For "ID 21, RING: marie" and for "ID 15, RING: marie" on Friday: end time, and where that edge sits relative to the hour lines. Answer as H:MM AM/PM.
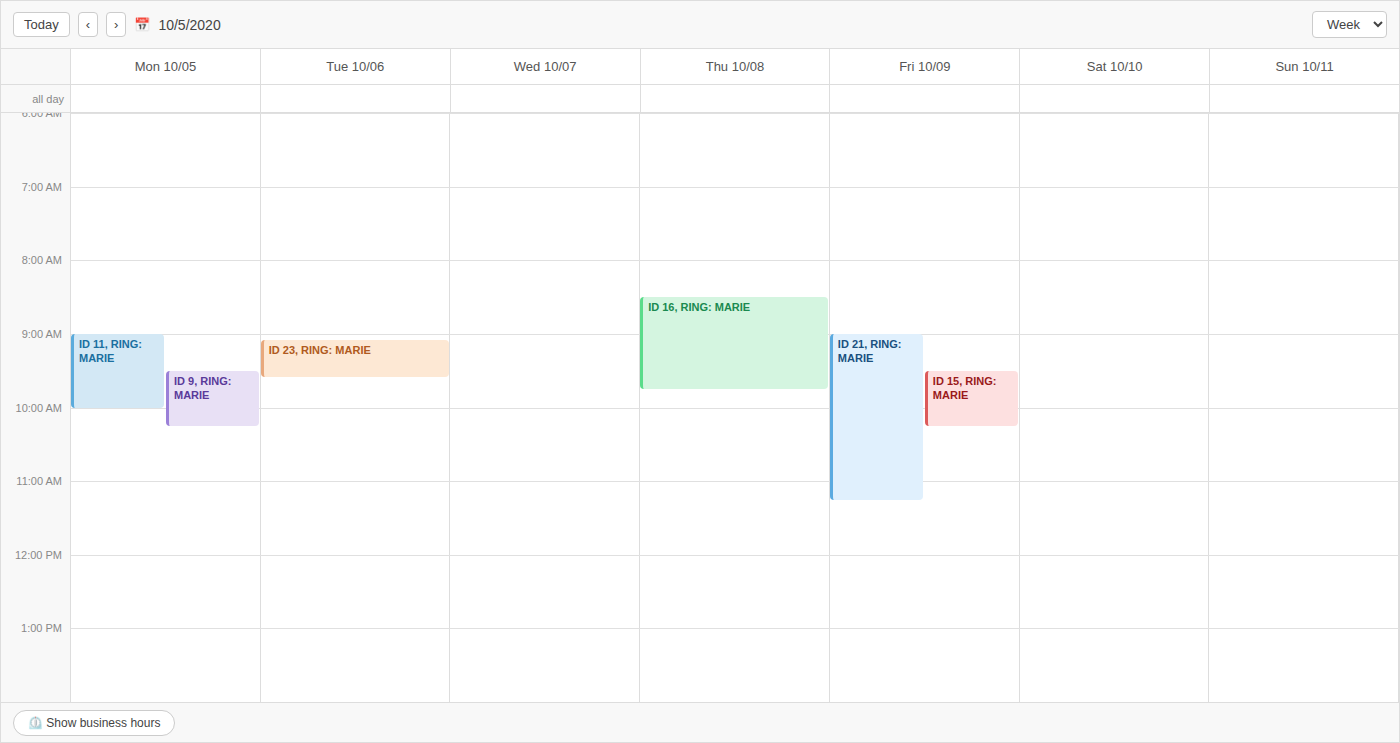
"ID 21, RING: marie": 11:15 AM, neither: a quarter of the way from the 11 AM line to the 12 PM line. "ID 15, RING: marie": 10:15 AM, neither: a quarter of the way from the 10 AM line to the 11 AM line.